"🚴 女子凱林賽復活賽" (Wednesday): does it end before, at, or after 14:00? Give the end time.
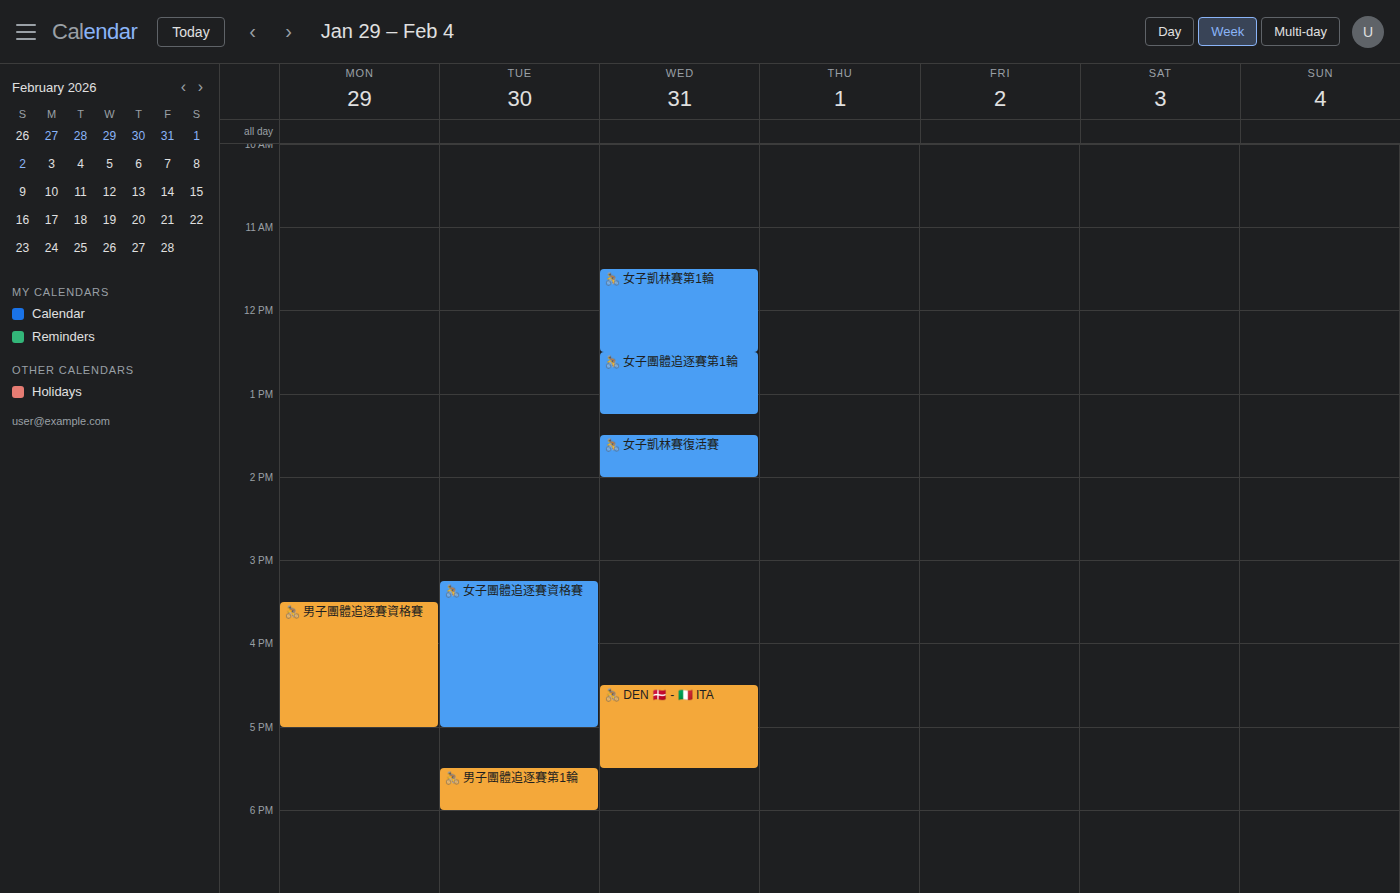
14:00 -- exactly at 14:00, on the 14:00 line.